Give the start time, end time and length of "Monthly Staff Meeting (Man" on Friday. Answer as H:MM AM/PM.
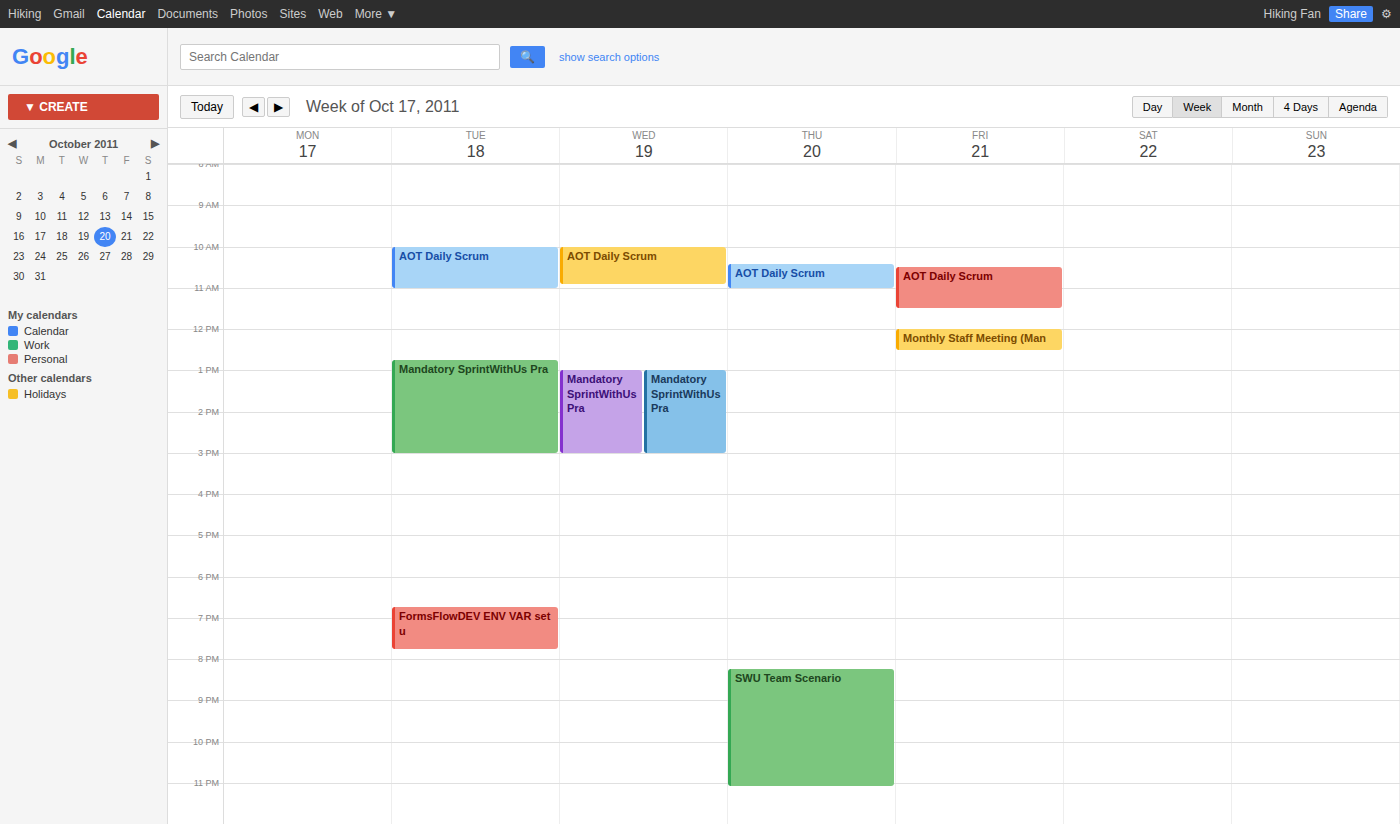
12:00 PM to 12:30 PM, 30 minutes